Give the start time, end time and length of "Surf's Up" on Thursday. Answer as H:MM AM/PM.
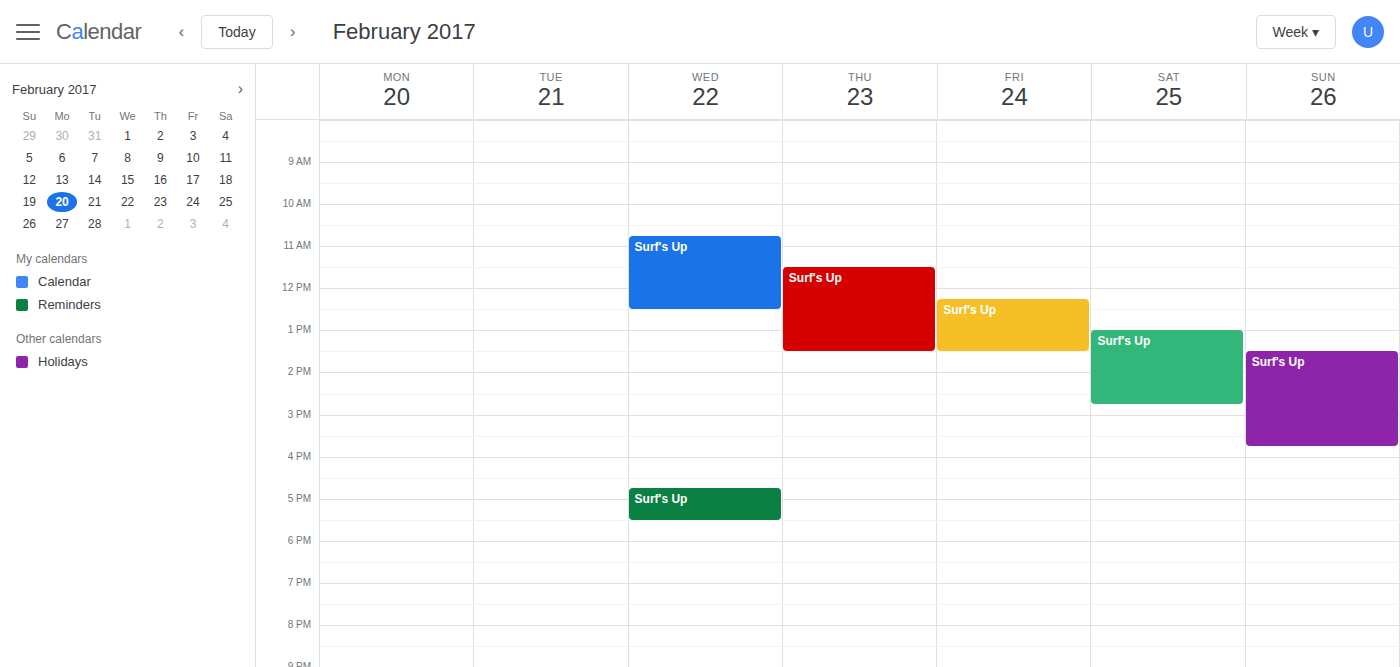
11:30 AM to 1:30 PM, 2 hours